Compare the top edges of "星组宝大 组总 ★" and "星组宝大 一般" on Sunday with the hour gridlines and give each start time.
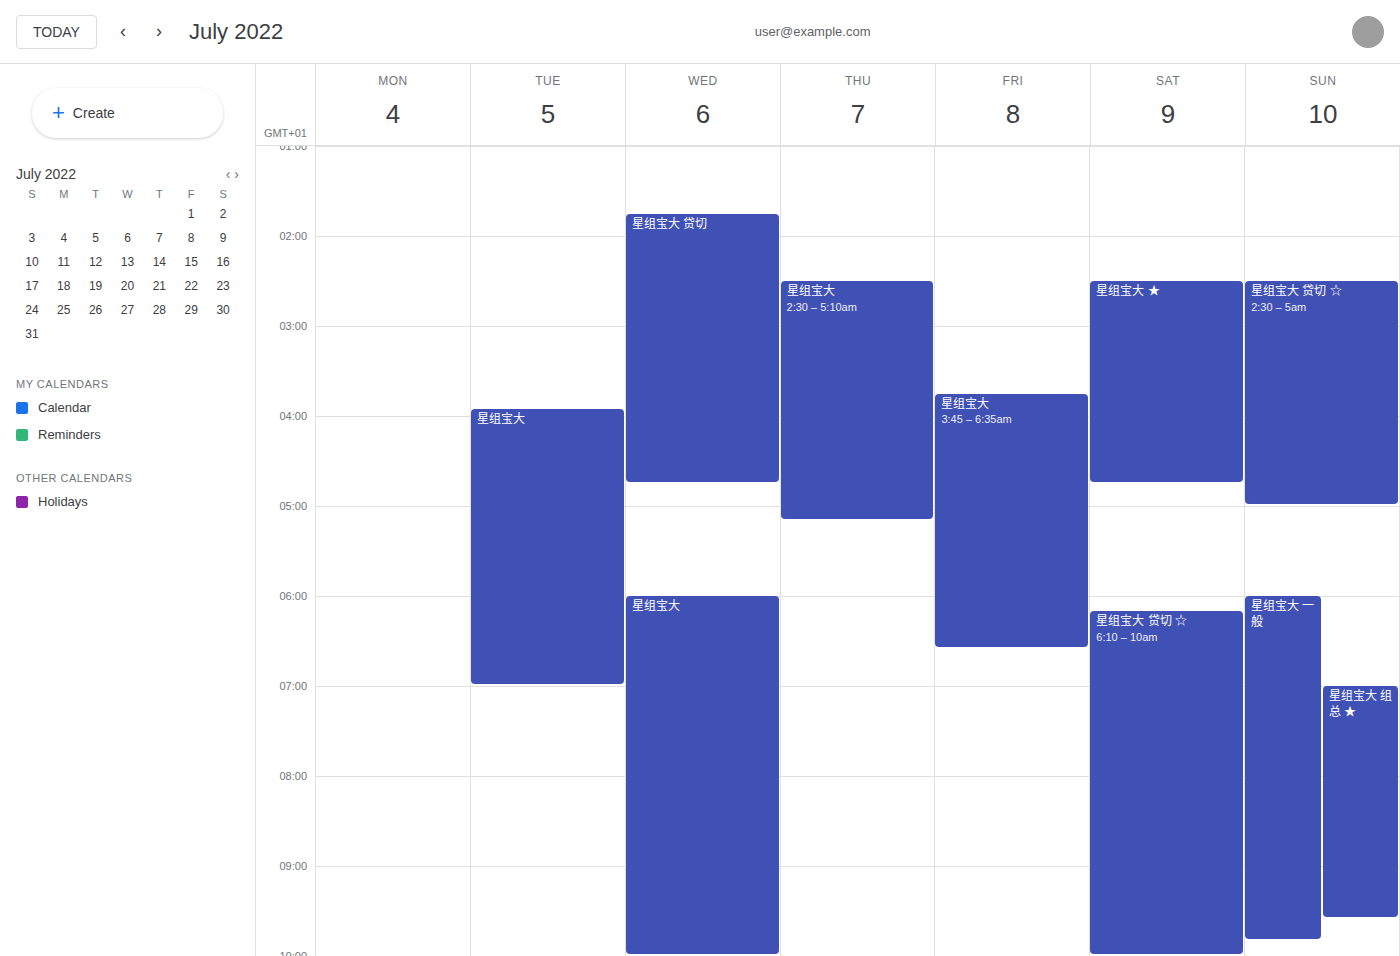
"星组宝大 组总 ★": 7:00 AM, exactly on the 7 AM line. "星组宝大 一般": 6:00 AM, exactly on the 6 AM line.